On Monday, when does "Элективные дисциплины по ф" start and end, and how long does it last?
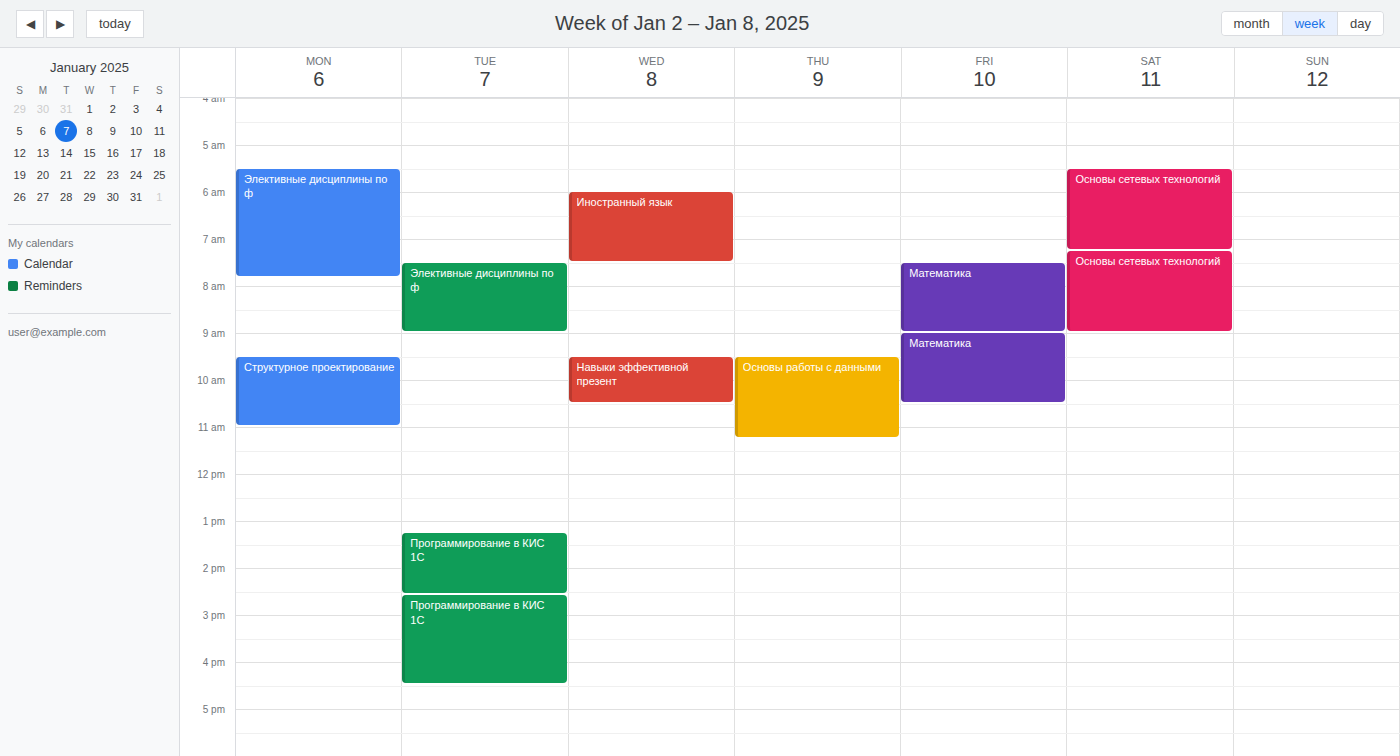
5:30 AM to 7:50 AM, 2 hours 20 minutes